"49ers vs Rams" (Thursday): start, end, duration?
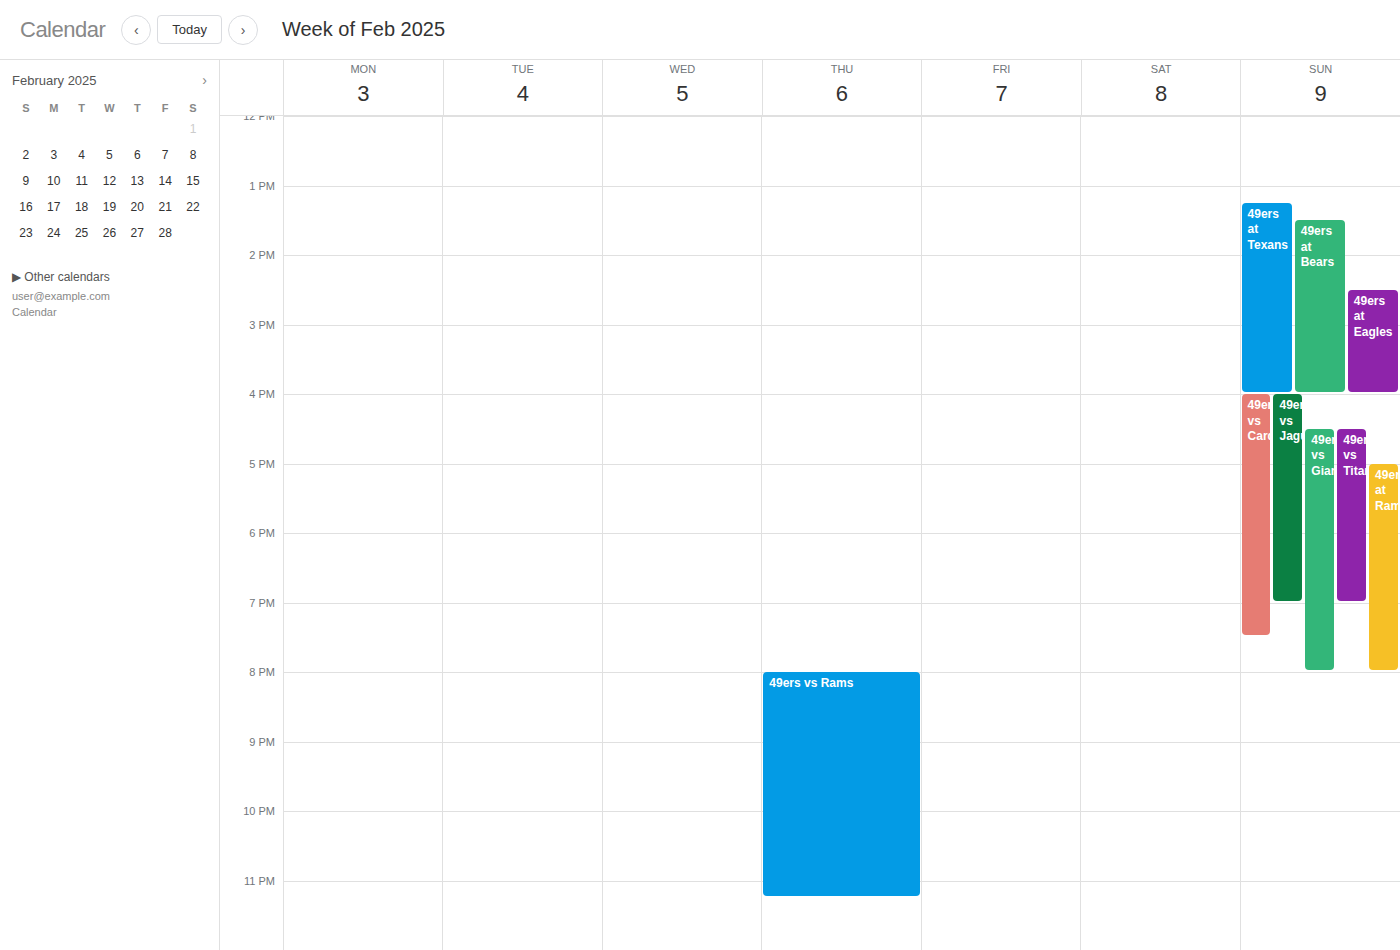
8:00 PM to 11:15 PM, 3 hours 15 minutes